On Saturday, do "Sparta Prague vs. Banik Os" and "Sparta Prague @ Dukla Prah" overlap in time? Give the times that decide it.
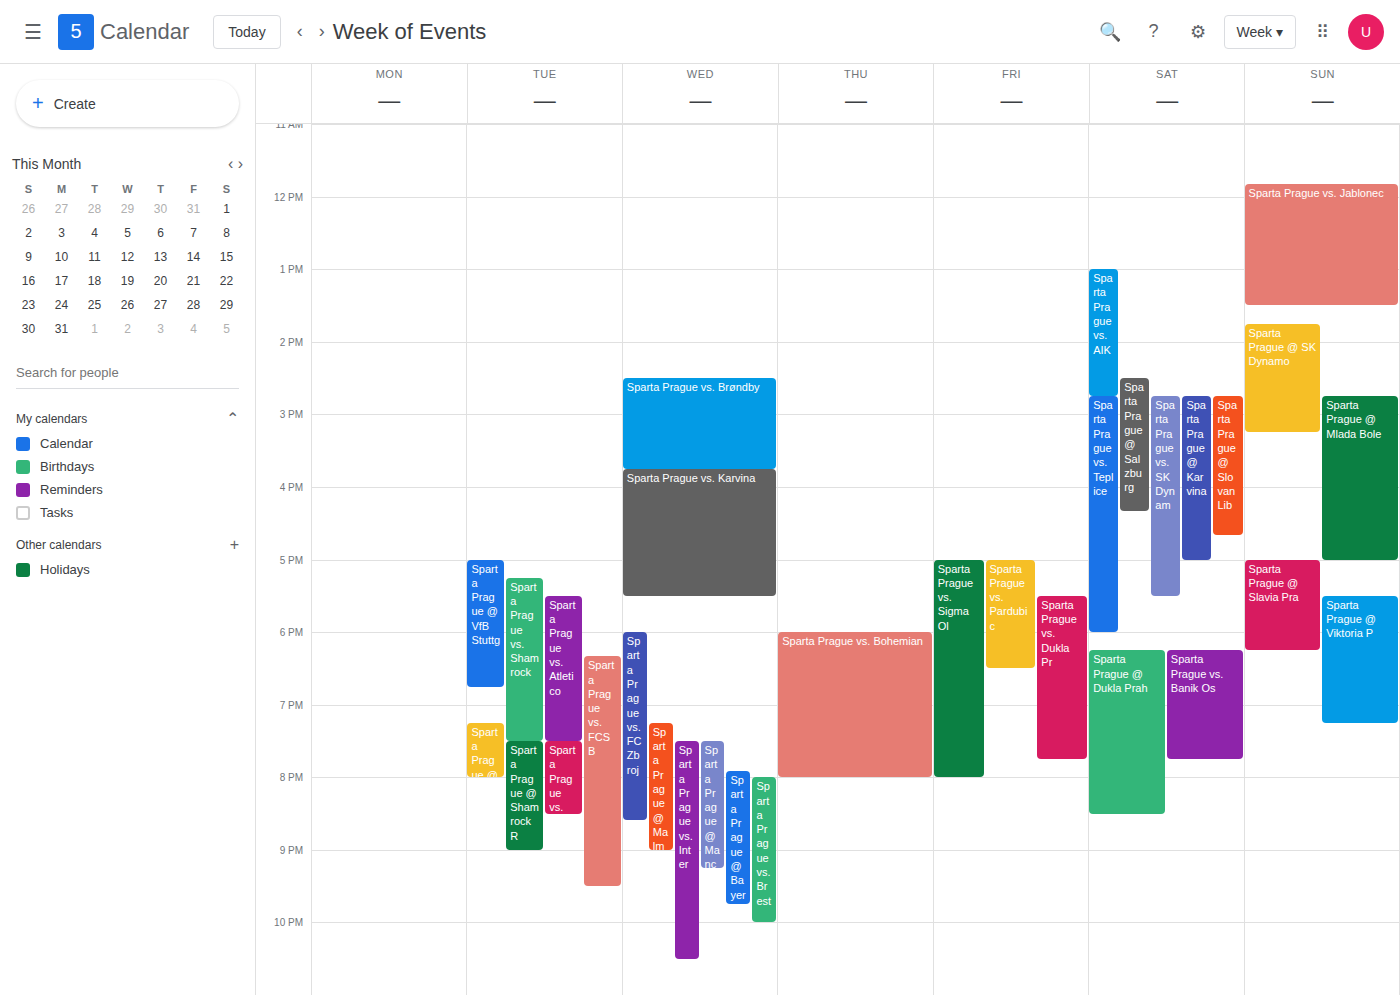
"Sparta Prague @ Dukla Prah" starts at 6:15 PM, before "Sparta Prague vs. Banik Os" ends at 7:45 PM -- they overlap.